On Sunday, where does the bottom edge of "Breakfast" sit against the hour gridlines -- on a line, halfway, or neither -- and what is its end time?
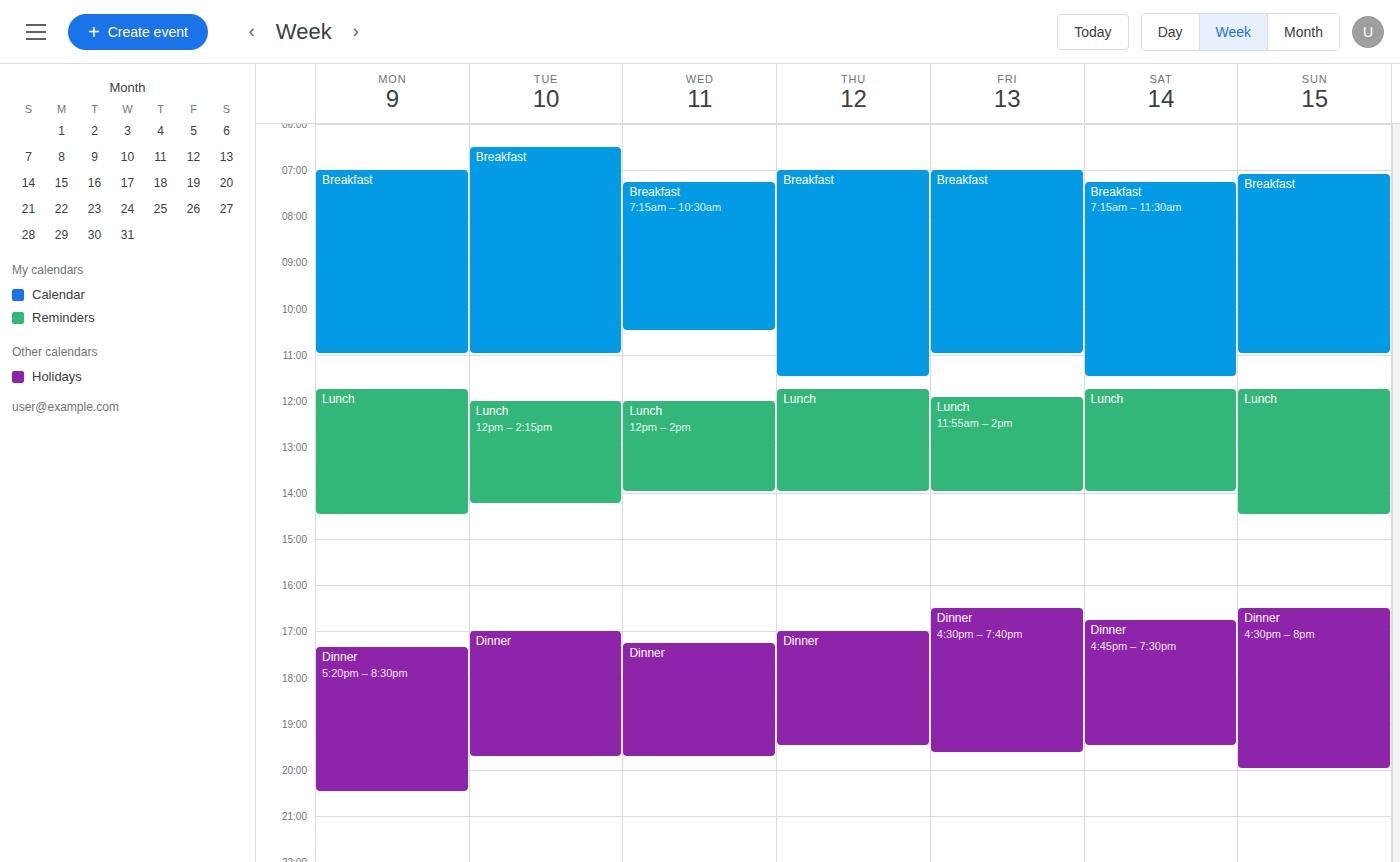
11:00 AM -- exactly on the 11 AM line.